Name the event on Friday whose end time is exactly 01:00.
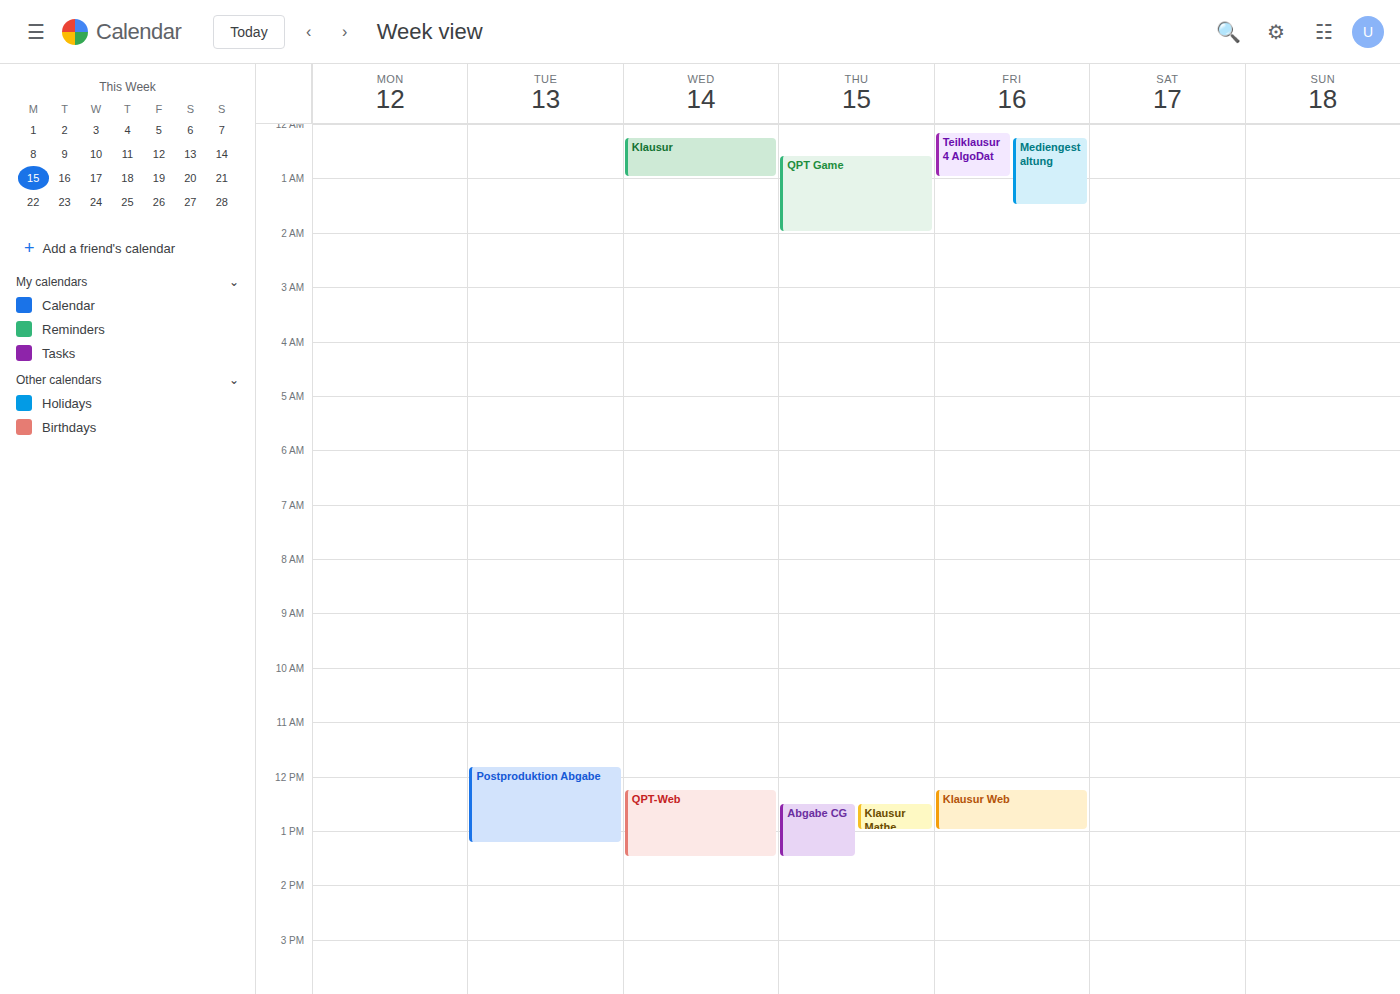
"Teilklausur 4 AlgoDat"